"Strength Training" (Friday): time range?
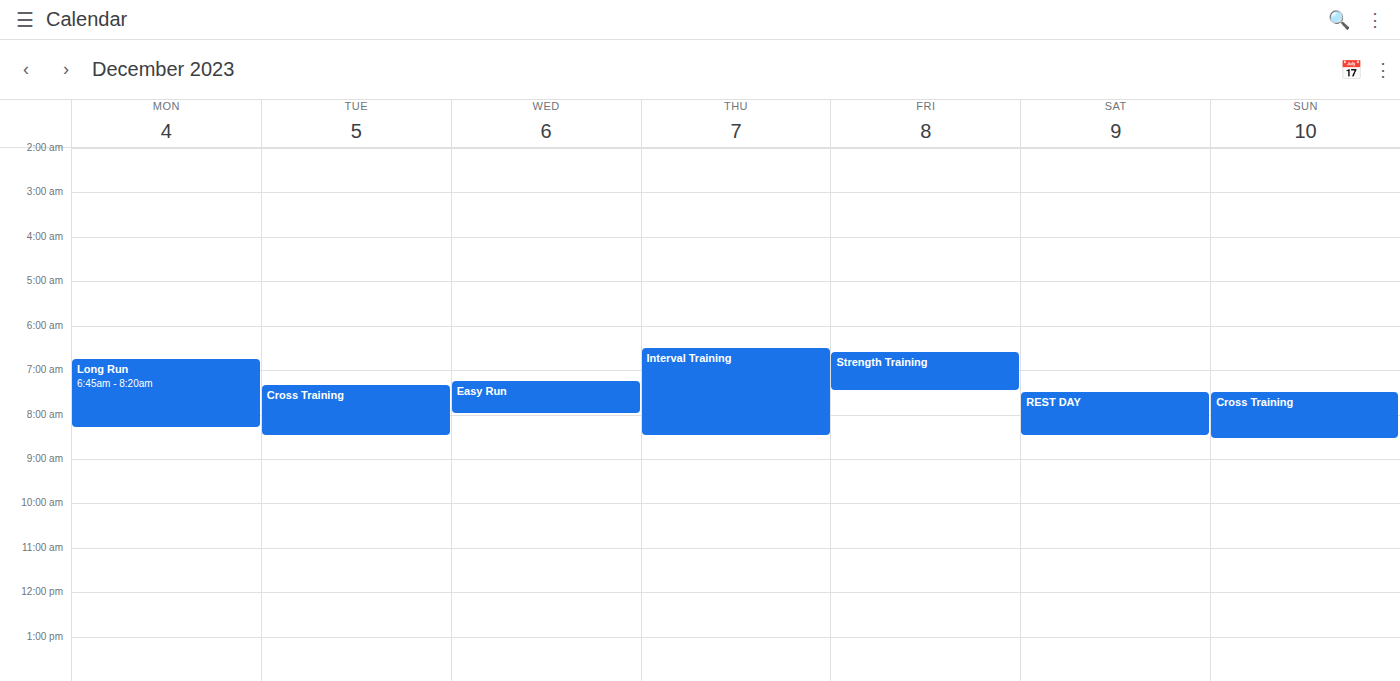
6:35 AM to 7:30 AM